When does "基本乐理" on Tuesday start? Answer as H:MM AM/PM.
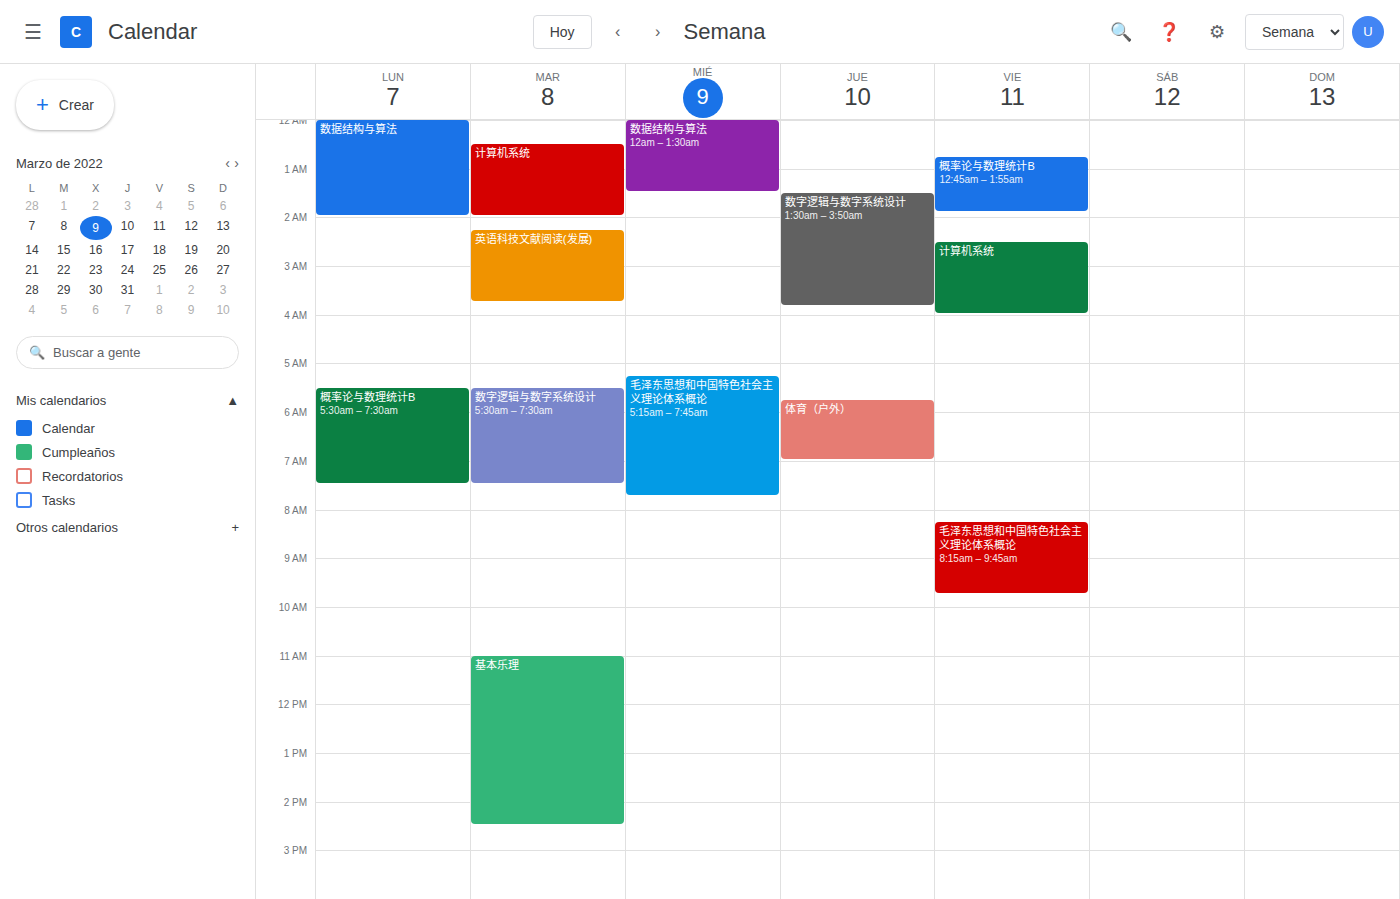
11:00 AM